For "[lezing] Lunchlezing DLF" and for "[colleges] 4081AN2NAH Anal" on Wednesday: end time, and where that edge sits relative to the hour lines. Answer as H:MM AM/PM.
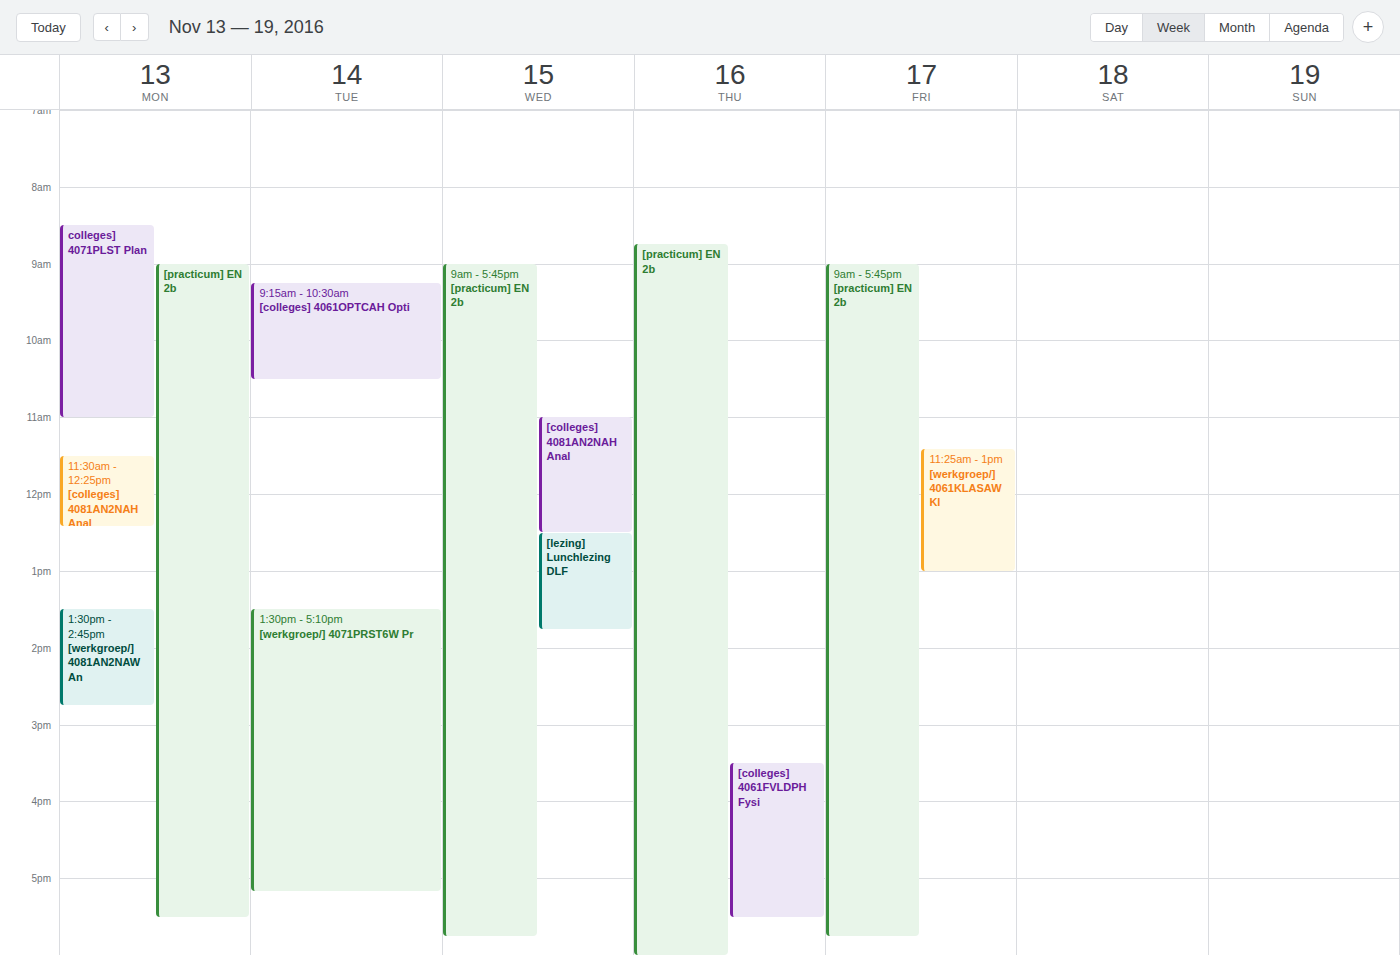
"[lezing] Lunchlezing DLF": 1:45 PM, neither: three quarters of the way from the 1 PM line to the 2 PM line. "[colleges] 4081AN2NAH Anal": 12:30 PM, halfway between the 12 PM and 1 PM lines.